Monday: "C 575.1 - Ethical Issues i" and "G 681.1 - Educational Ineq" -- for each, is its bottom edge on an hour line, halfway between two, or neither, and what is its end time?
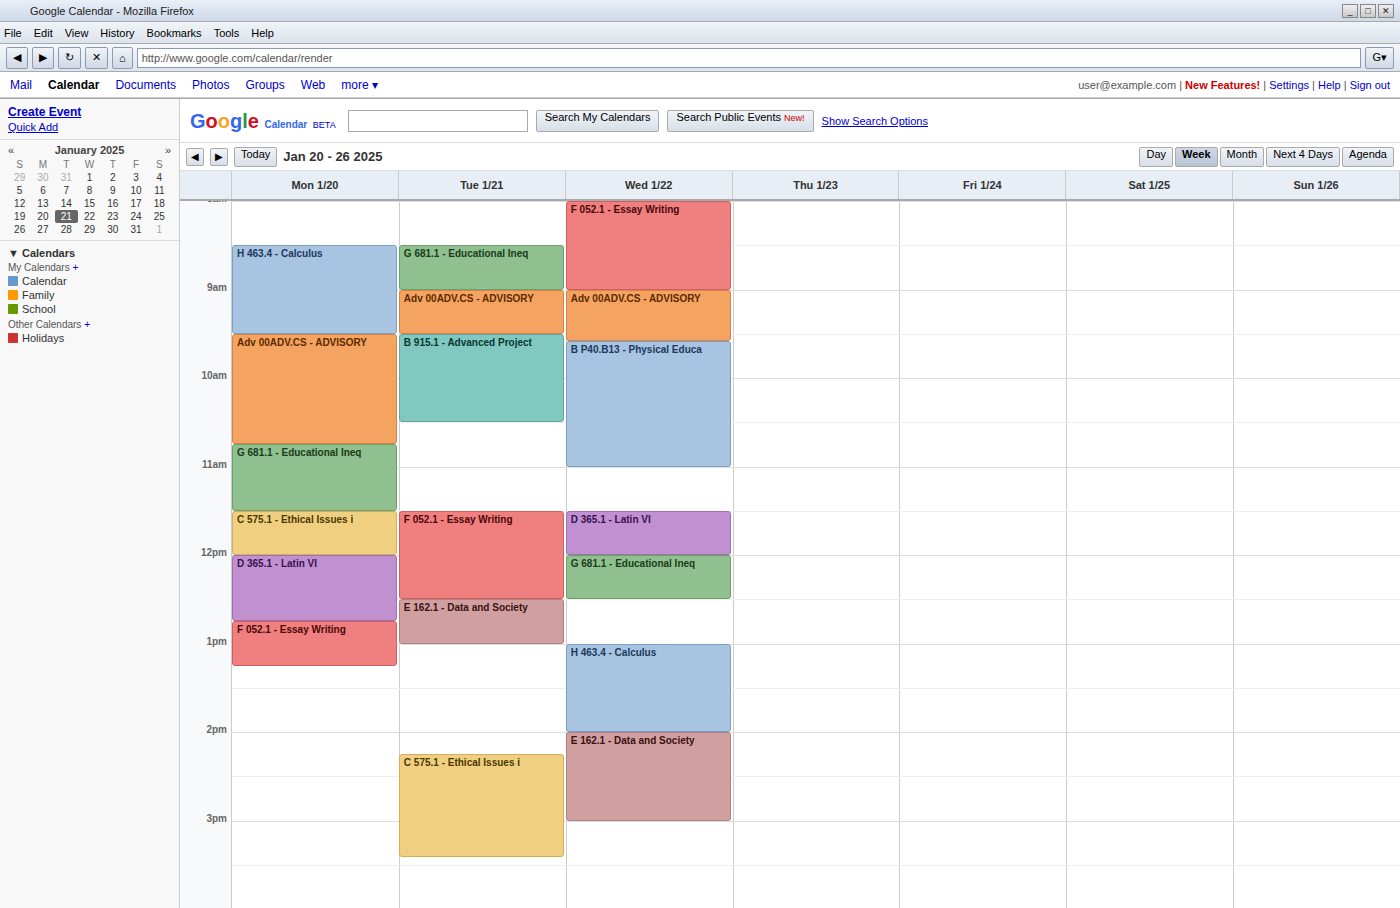
"C 575.1 - Ethical Issues i": 12:00 PM, exactly on the 12 PM line. "G 681.1 - Educational Ineq": 11:30 AM, halfway between the 11 AM and 12 PM lines.